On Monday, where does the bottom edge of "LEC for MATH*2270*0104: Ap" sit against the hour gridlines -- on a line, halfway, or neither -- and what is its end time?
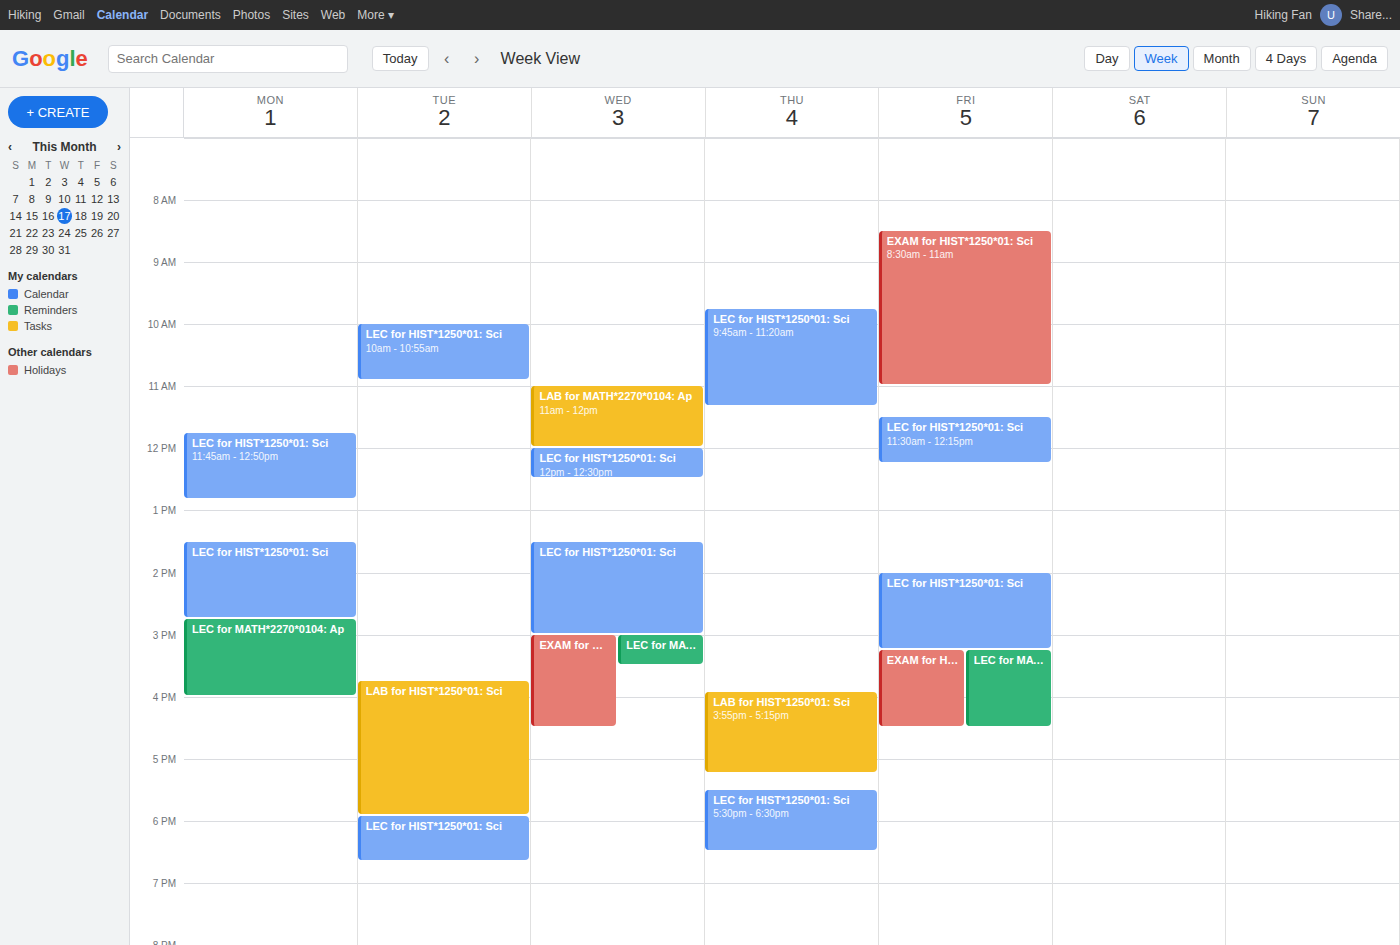
4:00 PM -- exactly on the 4 PM line.